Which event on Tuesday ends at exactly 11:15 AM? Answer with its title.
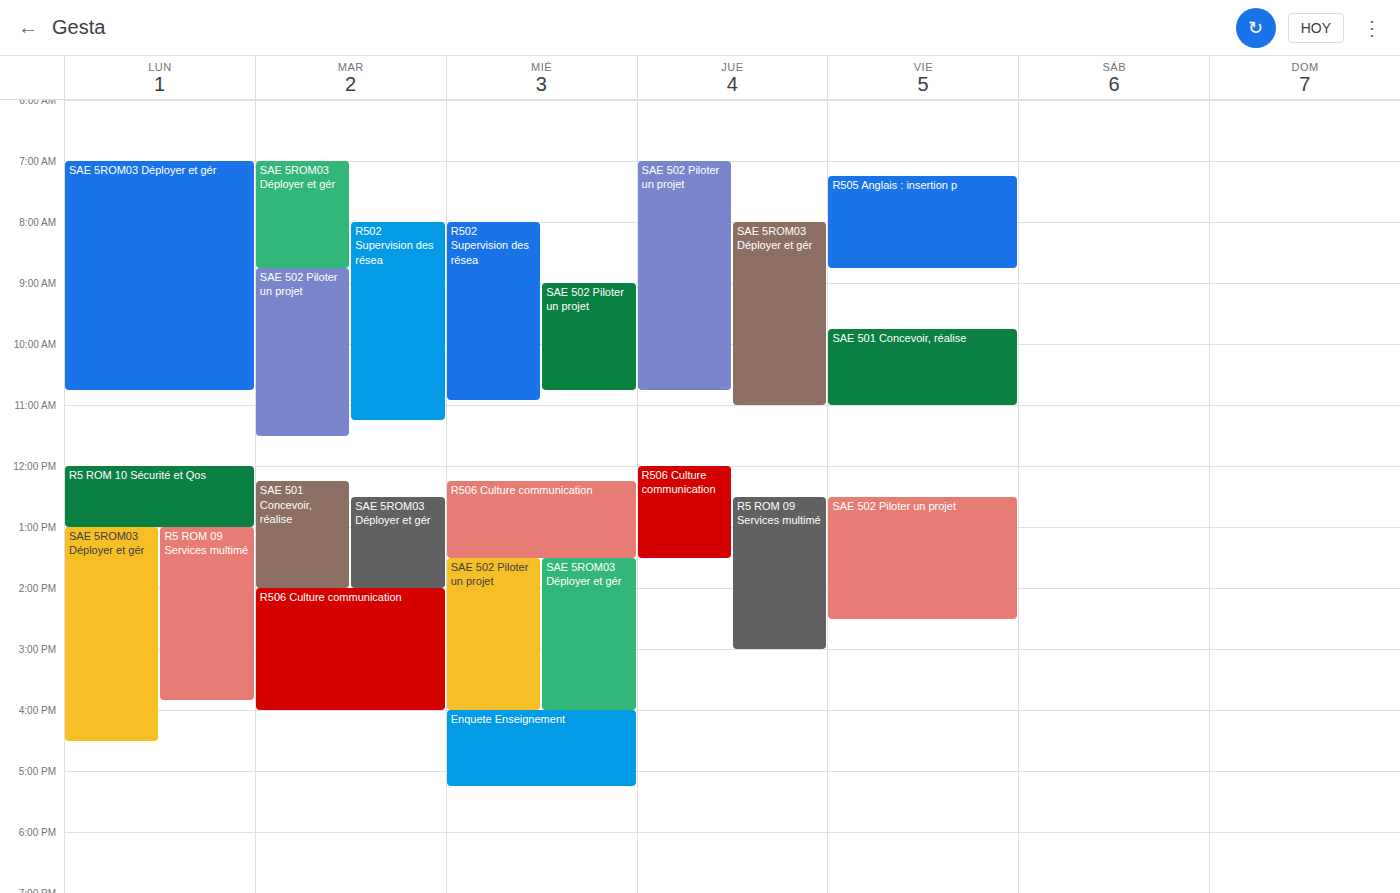
"R502 Supervision des résea"